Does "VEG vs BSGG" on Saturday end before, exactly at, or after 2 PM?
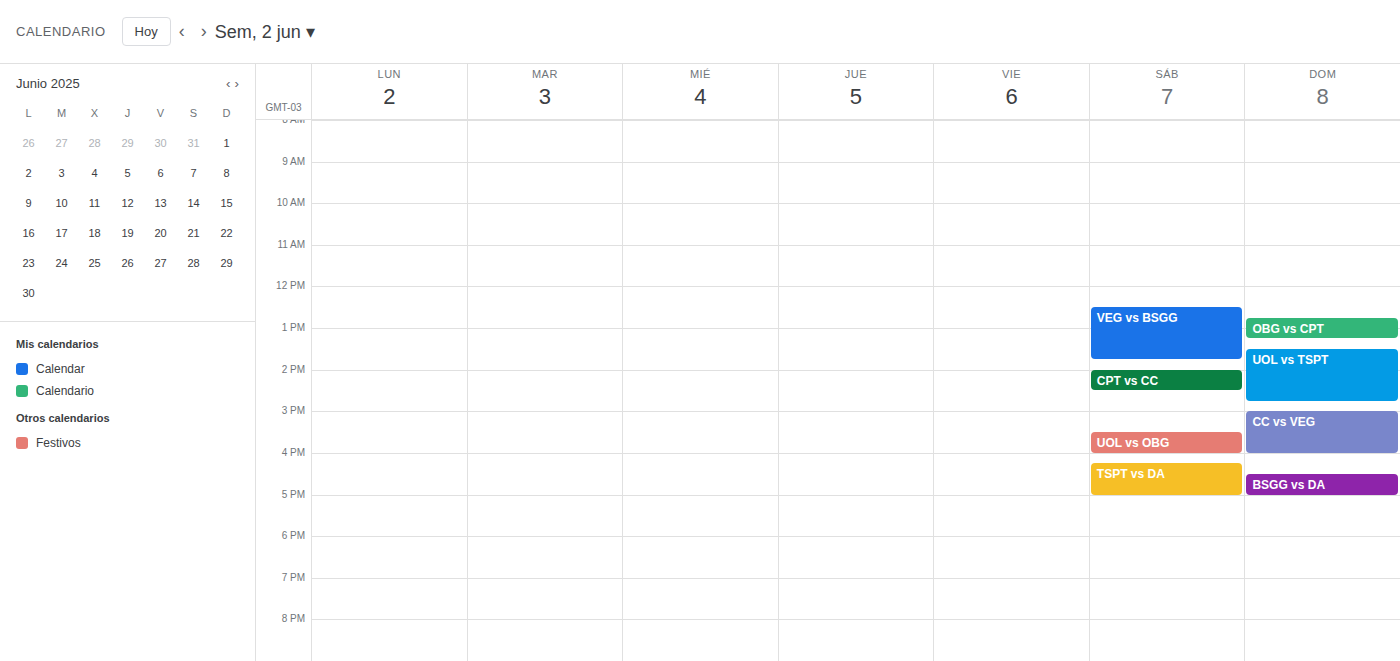
1:45 PM -- before 2 PM, 15 minutes above the 2 PM line.